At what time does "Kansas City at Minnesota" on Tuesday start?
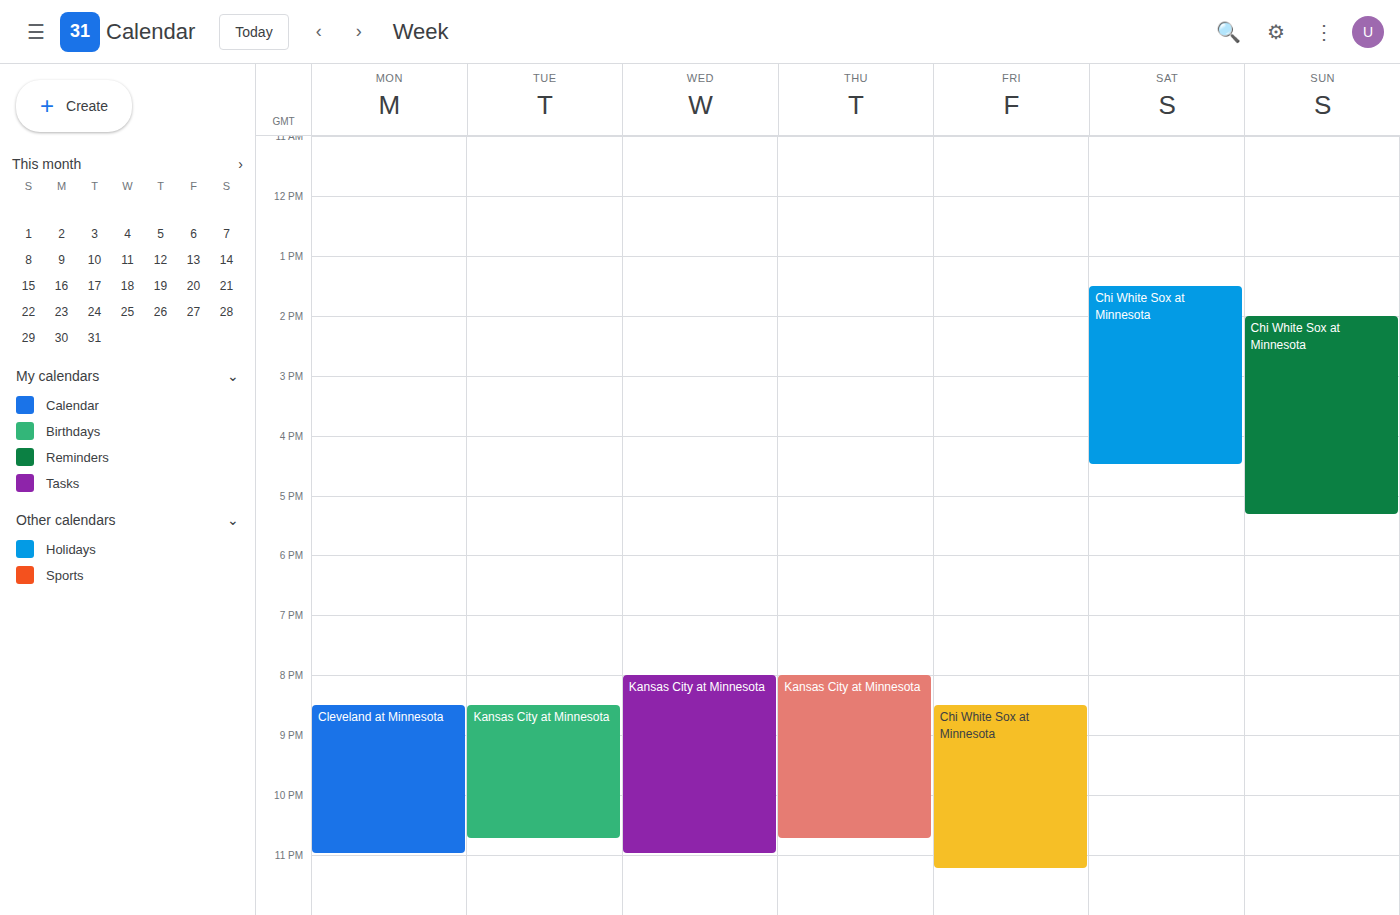
8:30 PM